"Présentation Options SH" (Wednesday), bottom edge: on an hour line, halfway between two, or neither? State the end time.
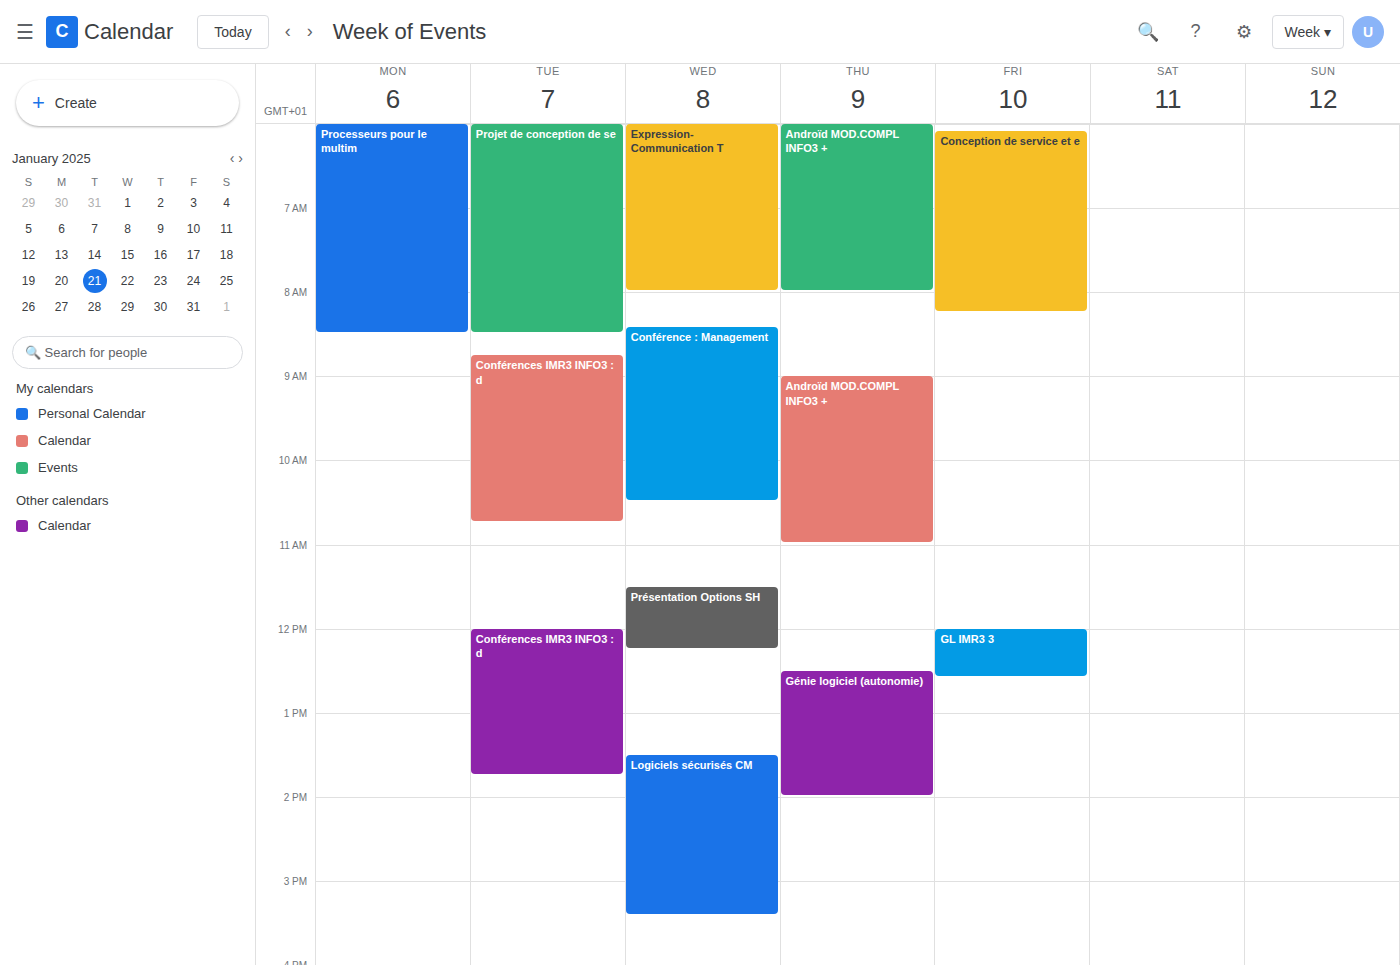
12:15 PM -- neither: a quarter of the way from the 12 PM line to the 1 PM line.